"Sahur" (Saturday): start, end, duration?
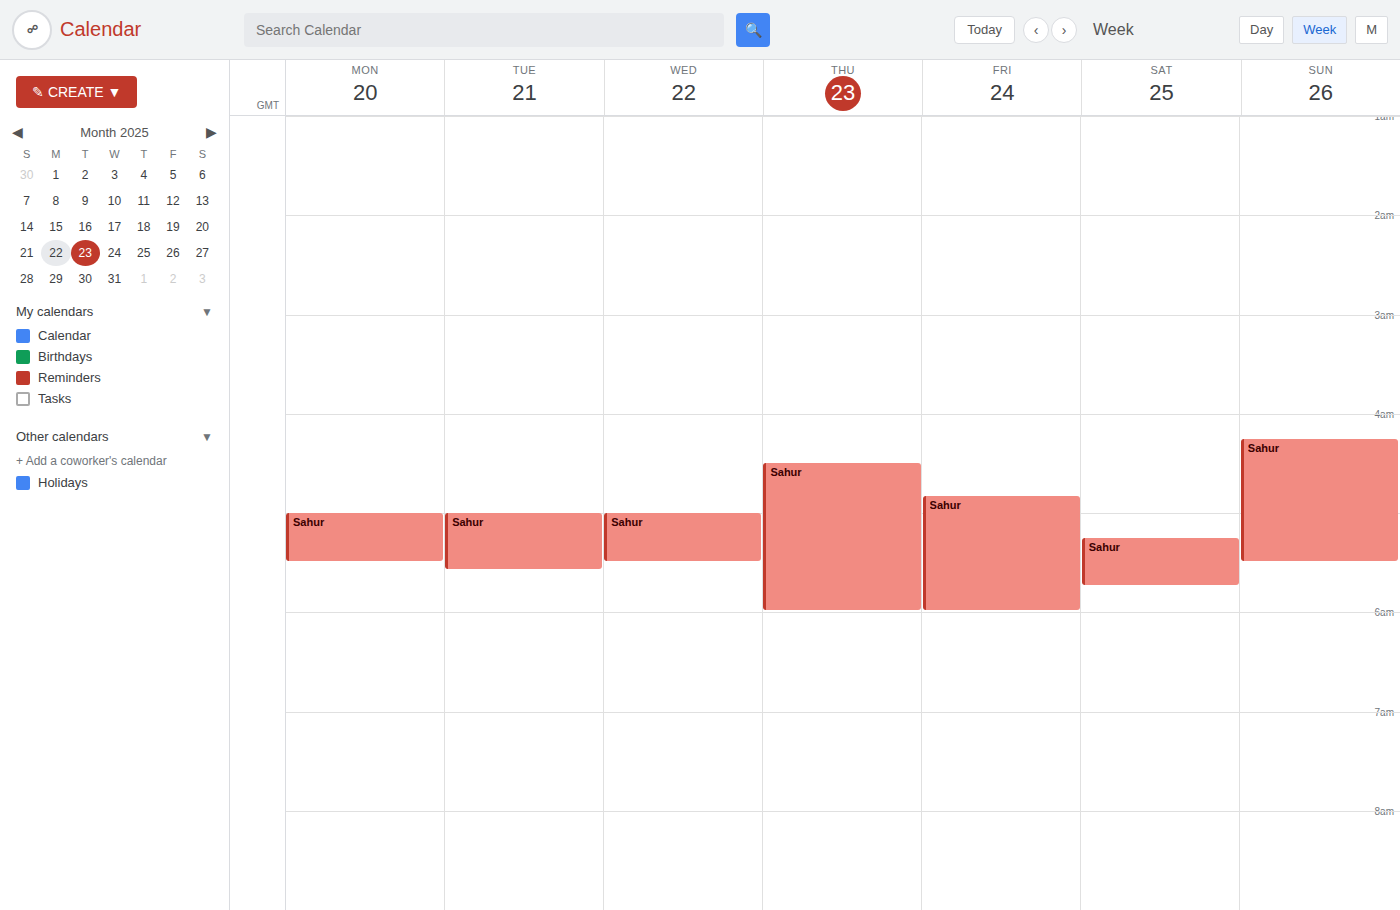
5:15 AM to 5:45 AM, 30 minutes